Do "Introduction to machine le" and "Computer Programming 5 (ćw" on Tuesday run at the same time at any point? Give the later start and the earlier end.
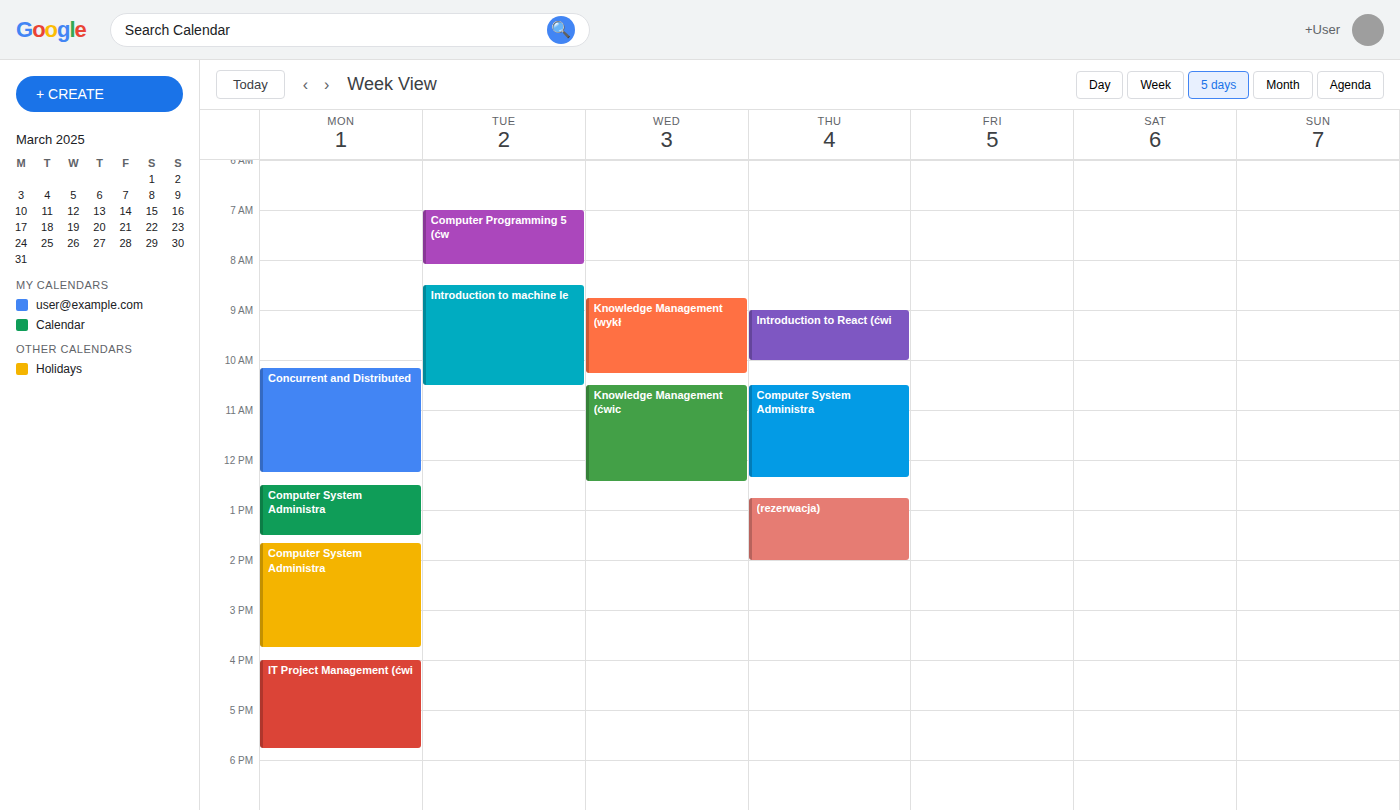
"Computer Programming 5 (ćw" ends at 8:05 AM and "Introduction to machine le" starts at 8:30 AM -- no overlap.